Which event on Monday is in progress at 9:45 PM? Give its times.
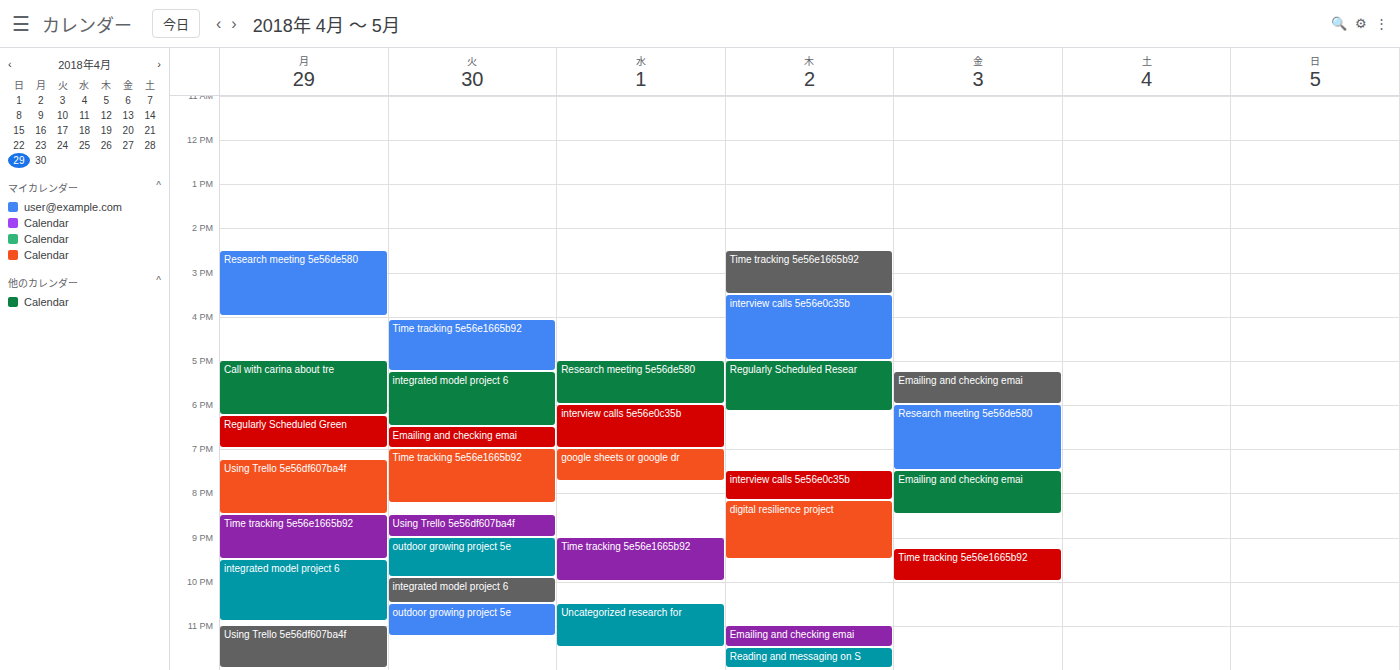
"integrated model project 6", 9:30 PM to 10:55 PM